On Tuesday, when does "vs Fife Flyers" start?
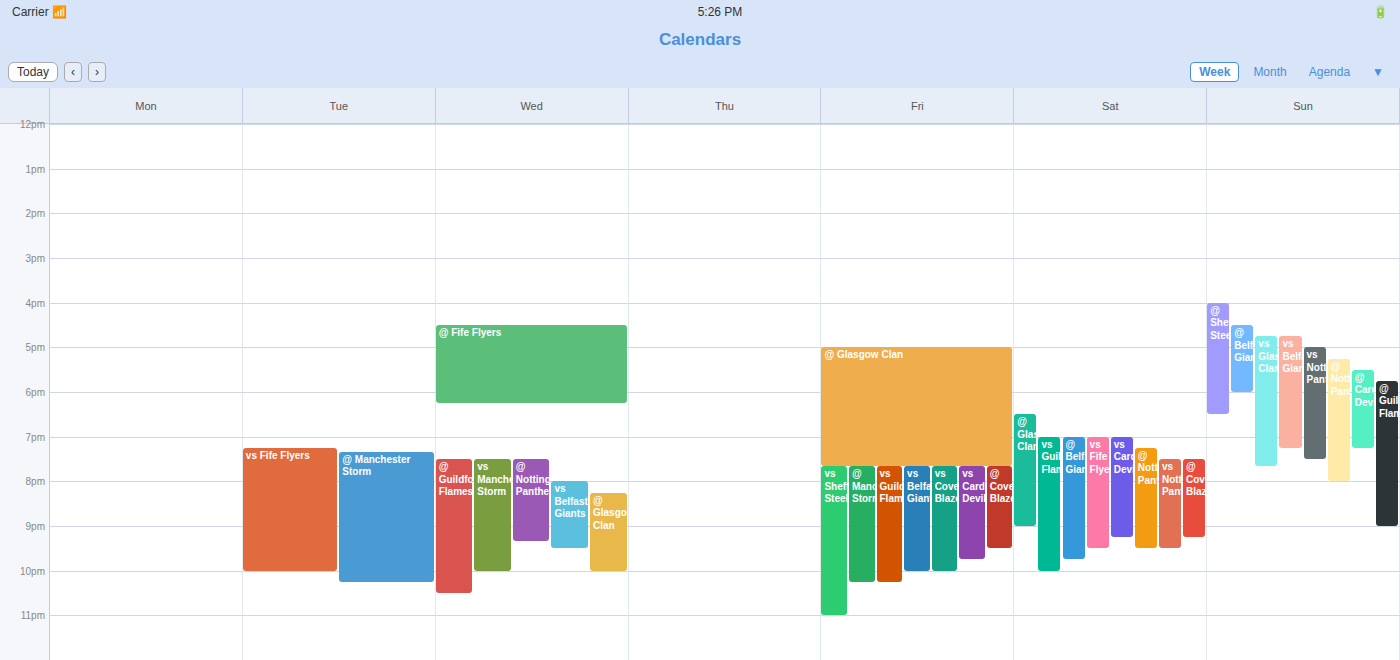
7:15 PM